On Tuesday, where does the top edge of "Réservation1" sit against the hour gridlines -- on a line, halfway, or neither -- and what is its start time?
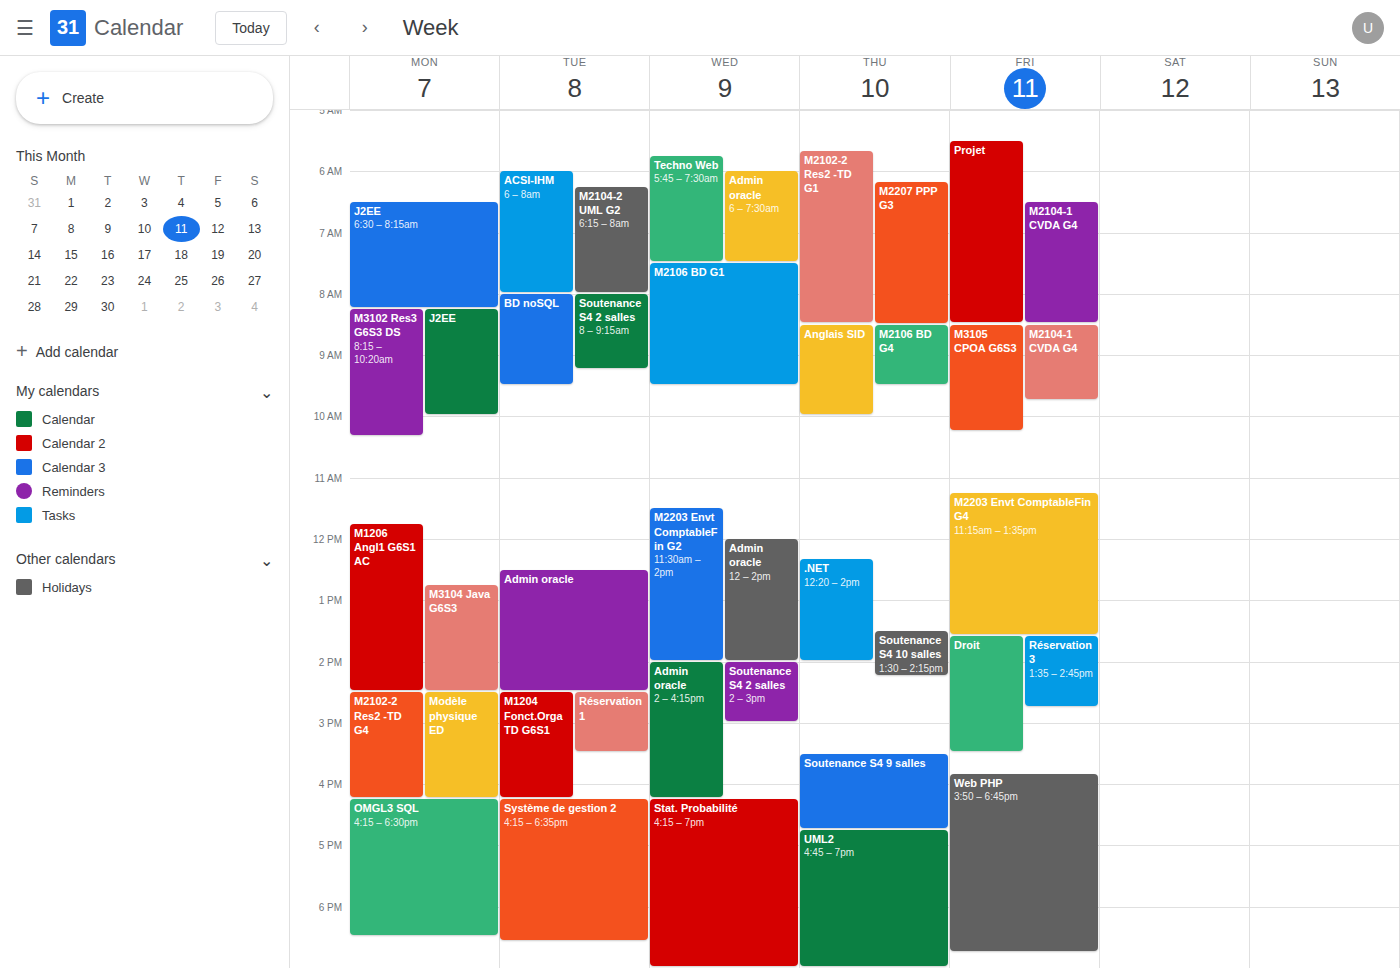
2:30 PM -- halfway between the 2 PM and 3 PM lines.